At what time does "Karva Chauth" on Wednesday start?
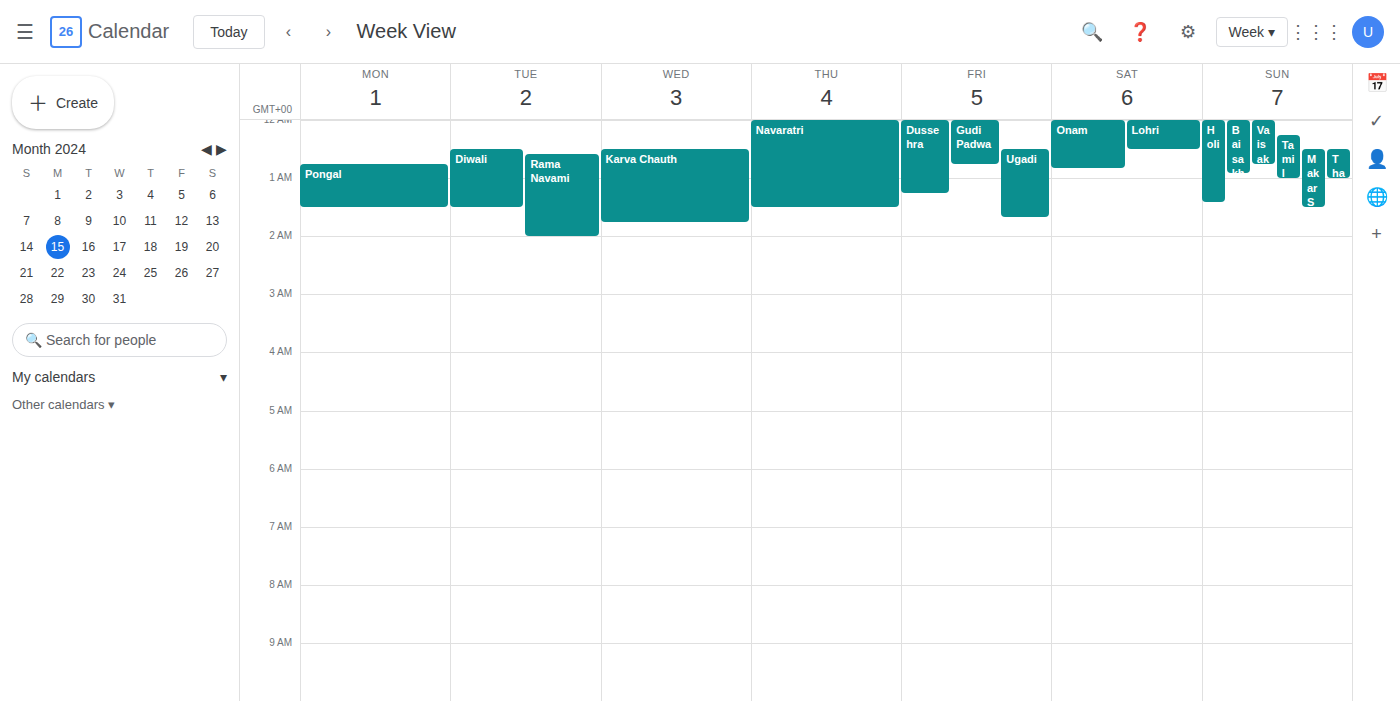
12:30 AM